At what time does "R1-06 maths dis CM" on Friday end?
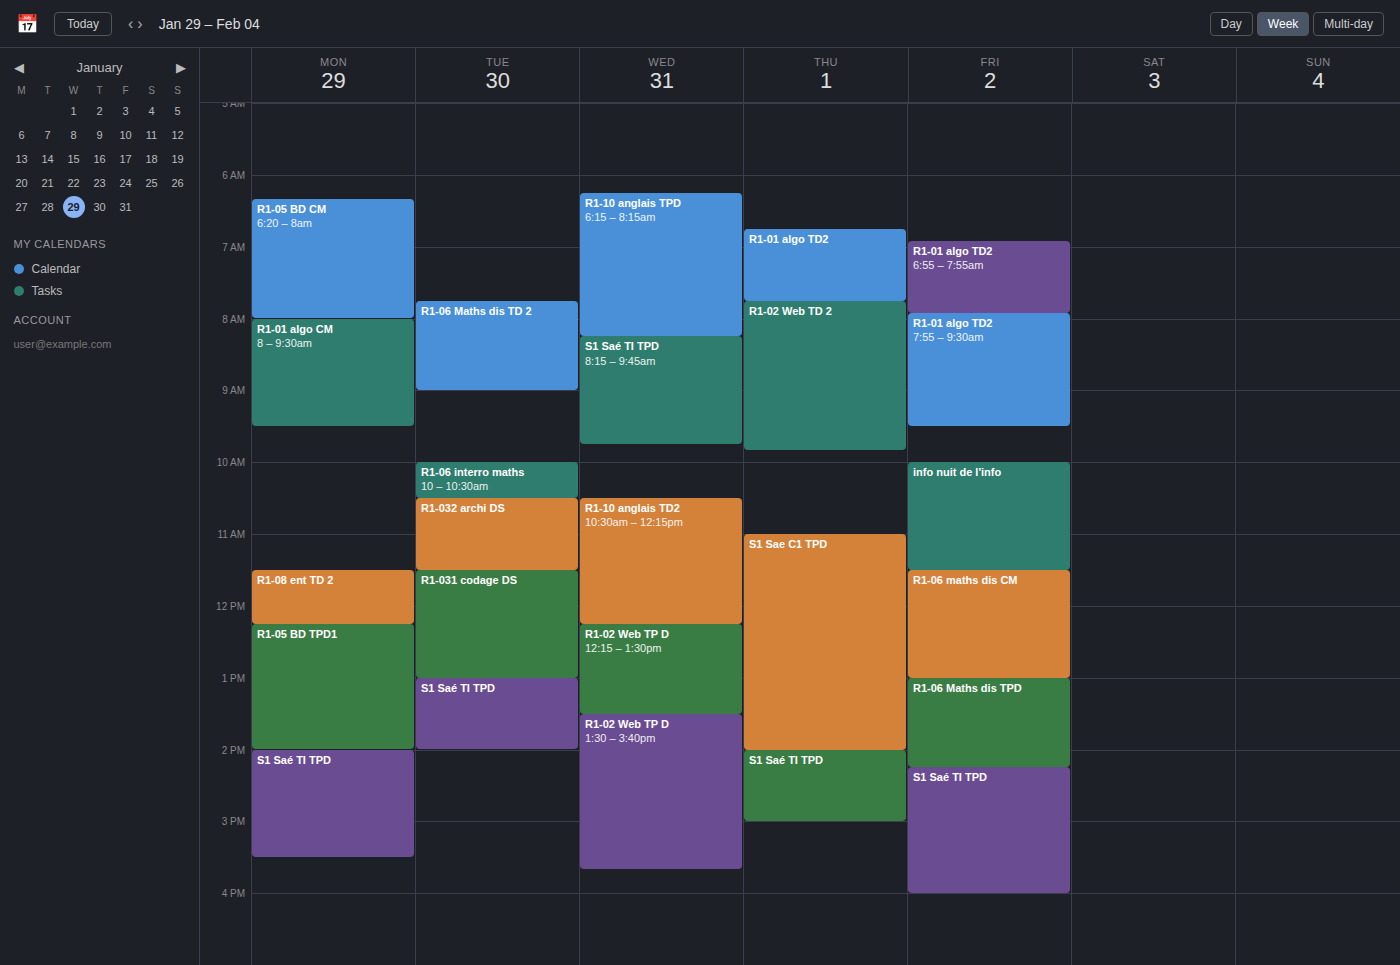
1:00 PM